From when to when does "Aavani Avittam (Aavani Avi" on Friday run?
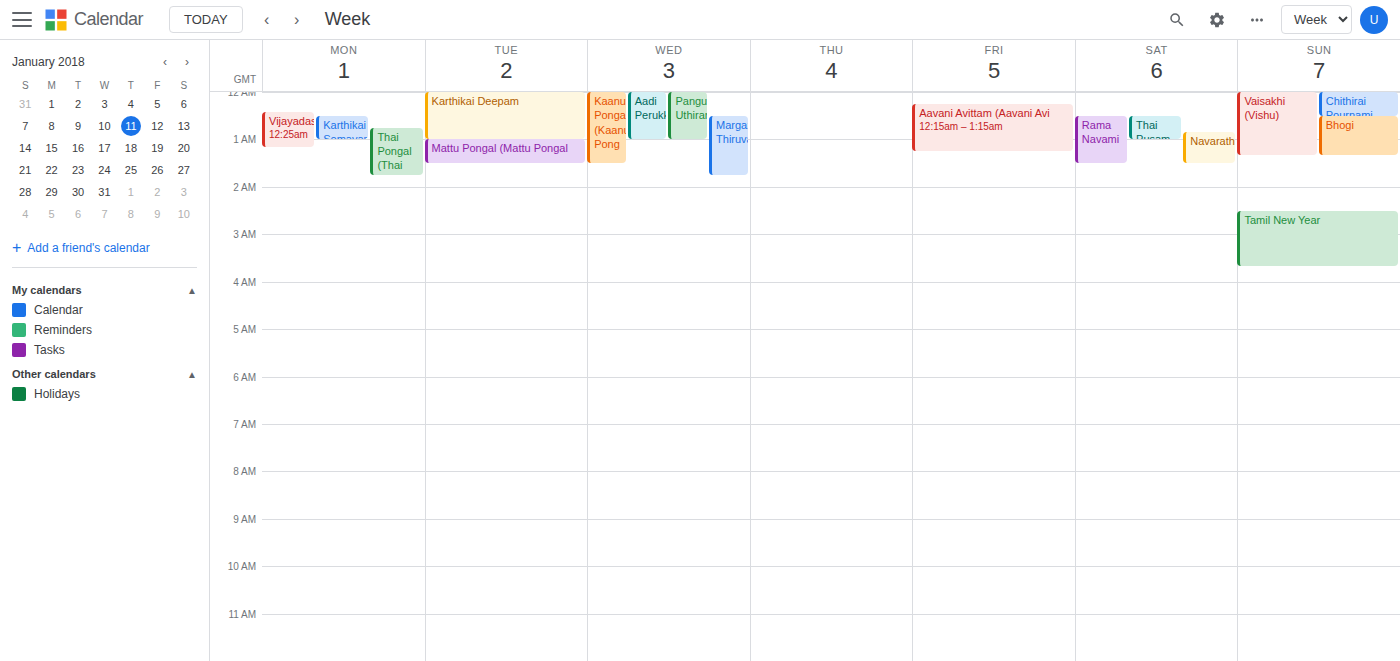
12:15 AM to 1:15 AM